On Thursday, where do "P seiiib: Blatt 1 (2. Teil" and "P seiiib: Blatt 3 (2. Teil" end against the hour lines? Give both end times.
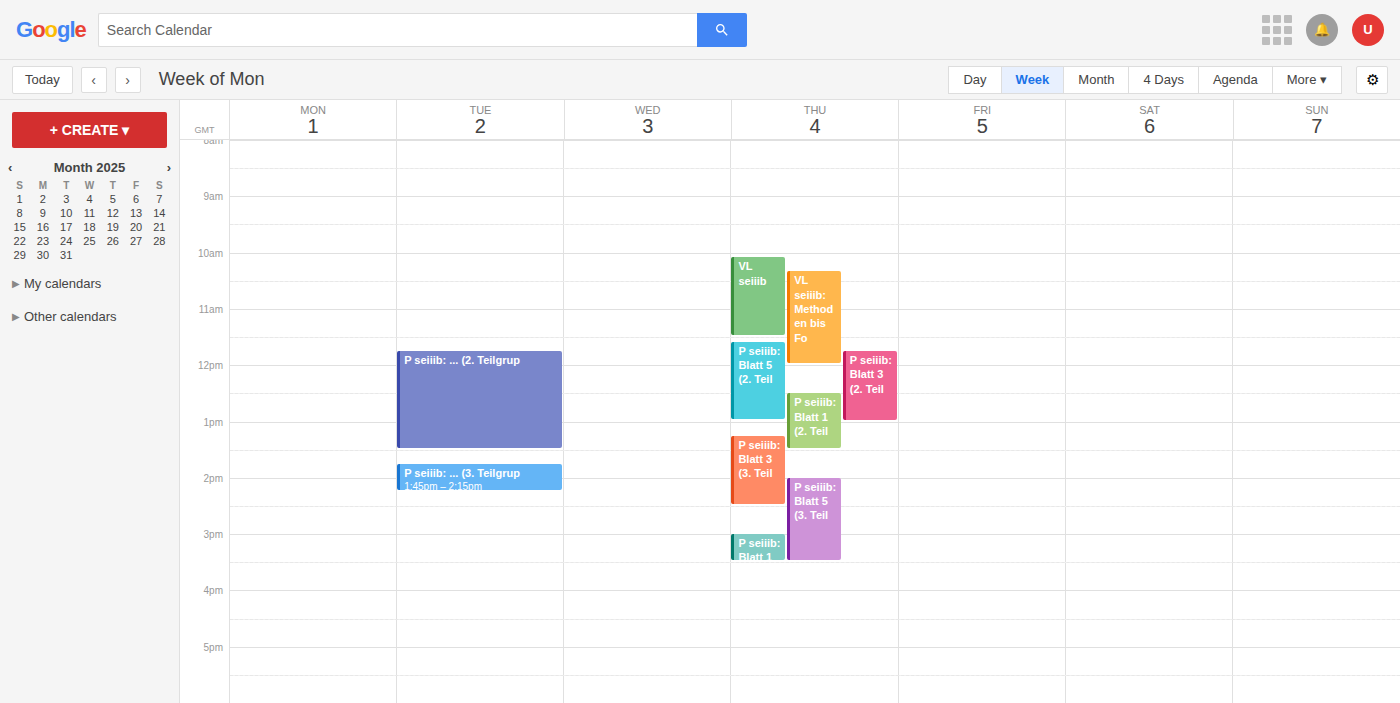
"P seiiib: Blatt 1 (2. Teil": 1:30 PM, halfway between the 1 PM and 2 PM lines. "P seiiib: Blatt 3 (2. Teil": 1:00 PM, exactly on the 1 PM line.